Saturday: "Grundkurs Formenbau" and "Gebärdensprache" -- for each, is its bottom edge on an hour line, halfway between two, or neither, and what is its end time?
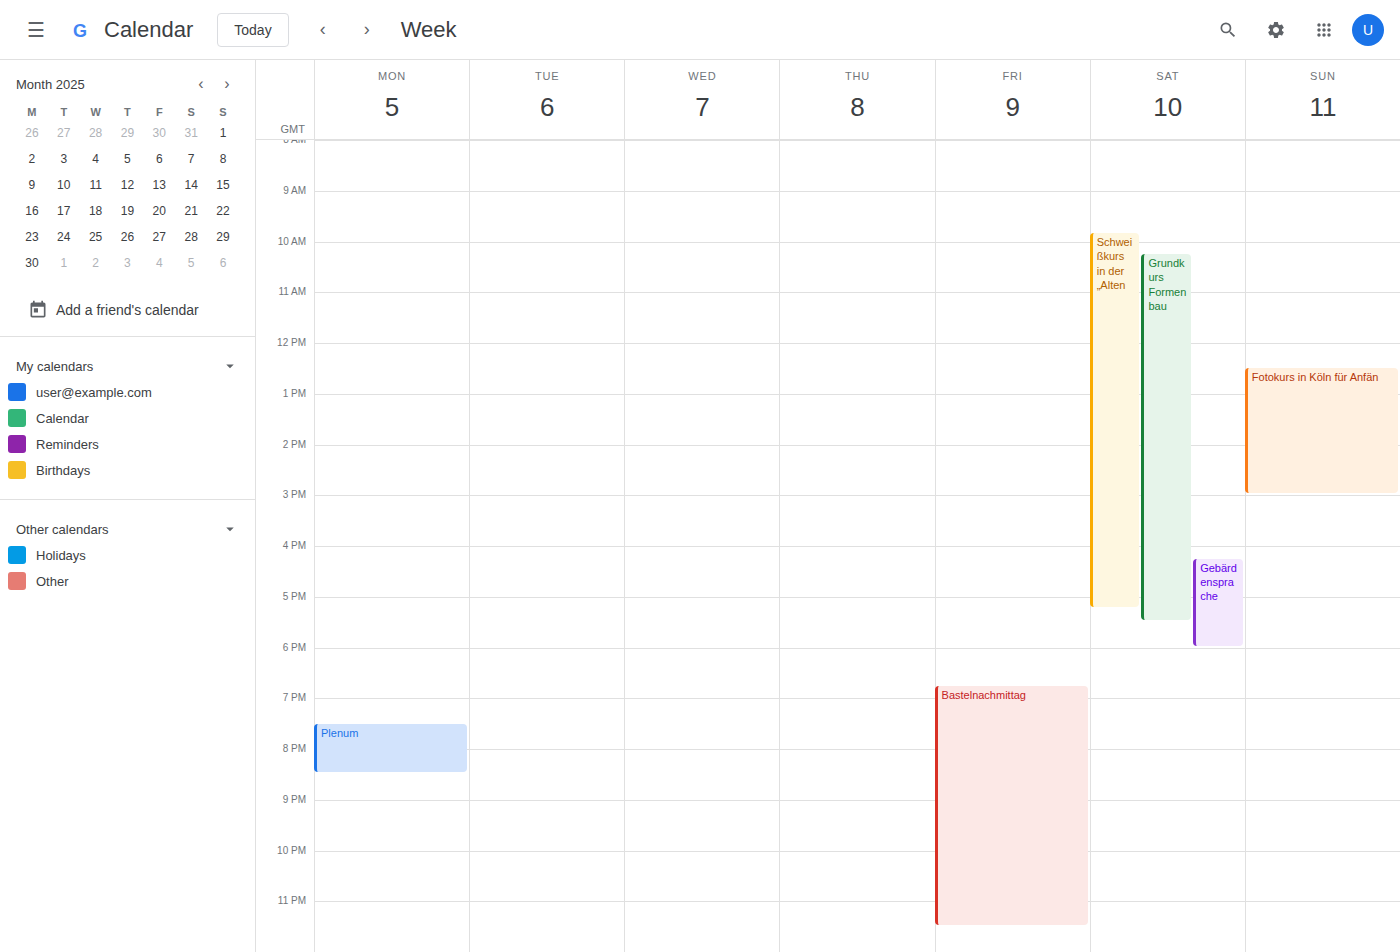
"Grundkurs Formenbau": 5:30 PM, halfway between the 5 PM and 6 PM lines. "Gebärdensprache": 6:00 PM, exactly on the 6 PM line.